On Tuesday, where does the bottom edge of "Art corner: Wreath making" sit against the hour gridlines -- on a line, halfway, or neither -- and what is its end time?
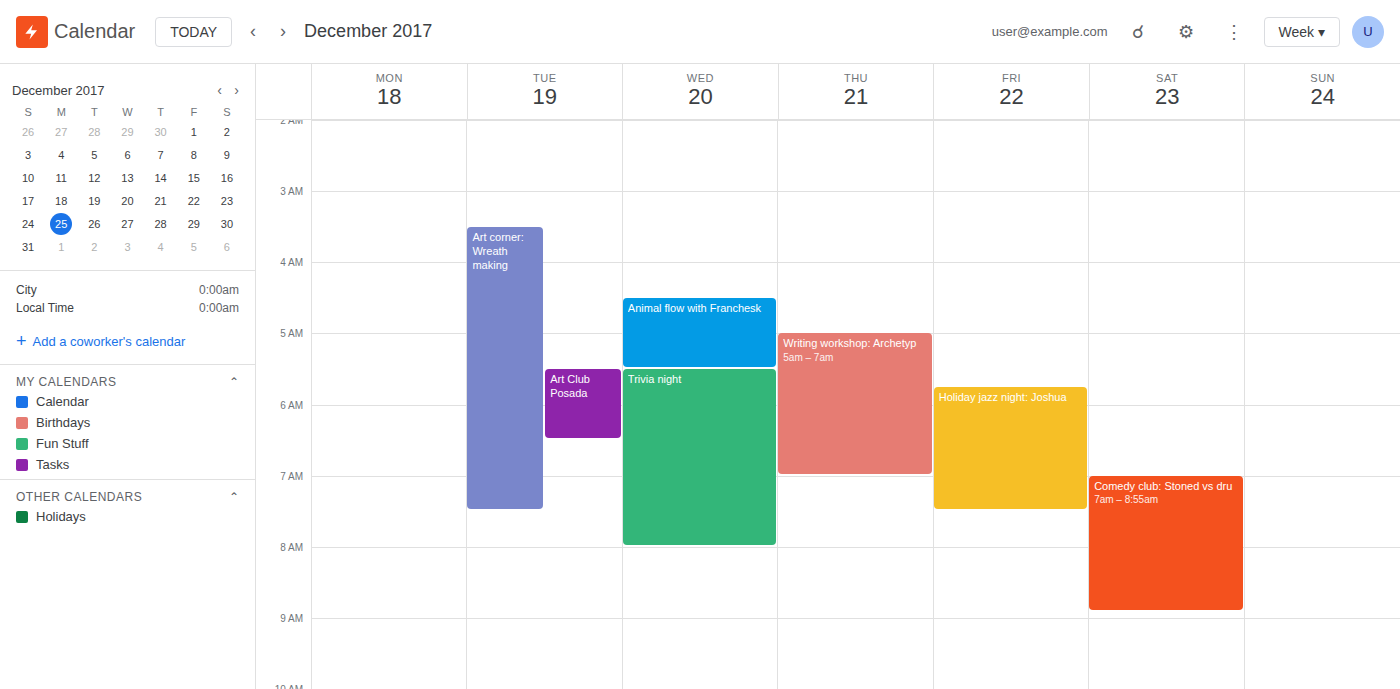
7:30 AM -- halfway between the 7 AM and 8 AM lines.